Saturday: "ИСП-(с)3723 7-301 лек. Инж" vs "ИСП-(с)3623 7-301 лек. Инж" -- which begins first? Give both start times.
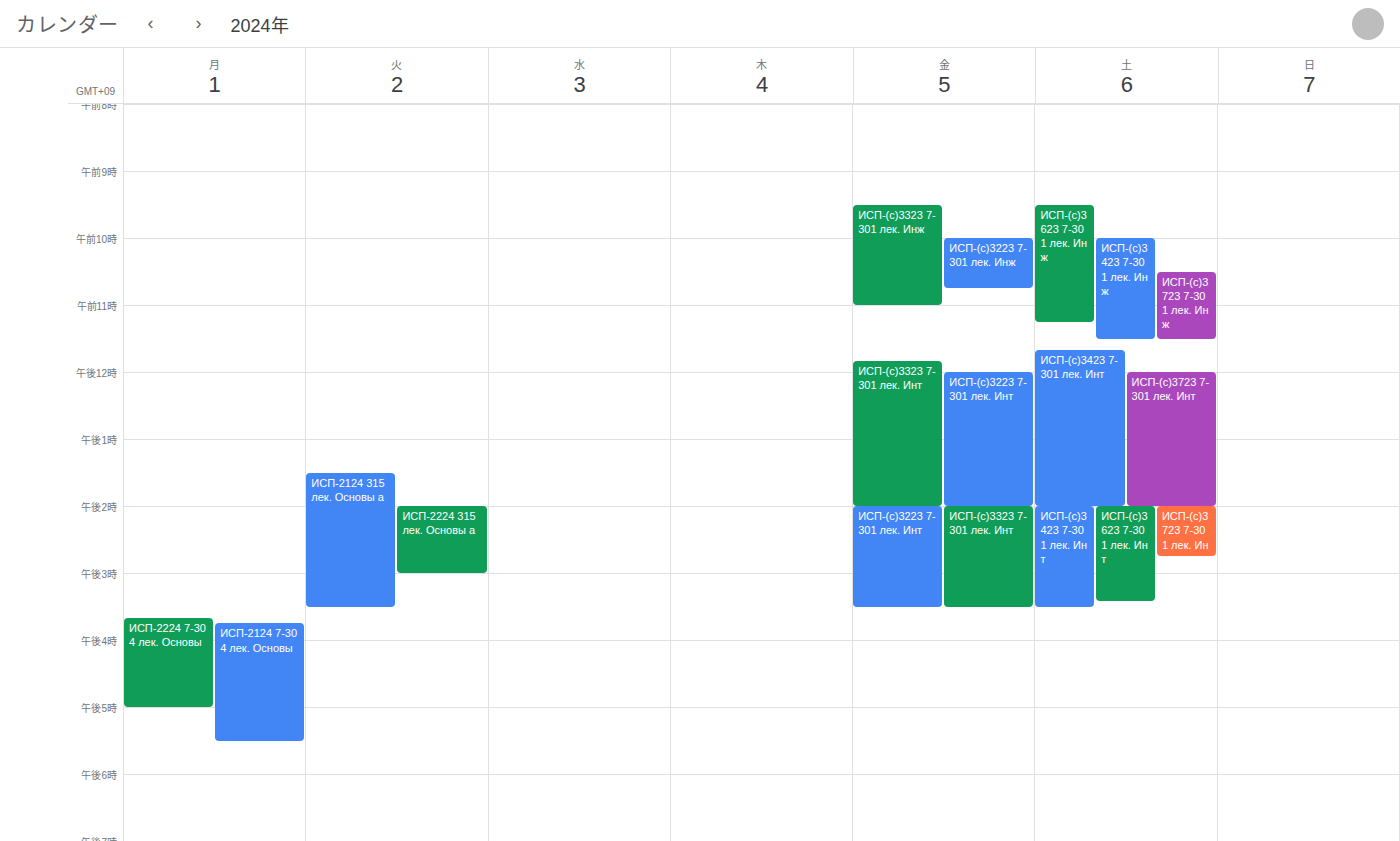
"ИСП-(с)3623 7-301 лек. Инж" 9:30 AM; "ИСП-(с)3723 7-301 лек. Инж" 10:30 AM.